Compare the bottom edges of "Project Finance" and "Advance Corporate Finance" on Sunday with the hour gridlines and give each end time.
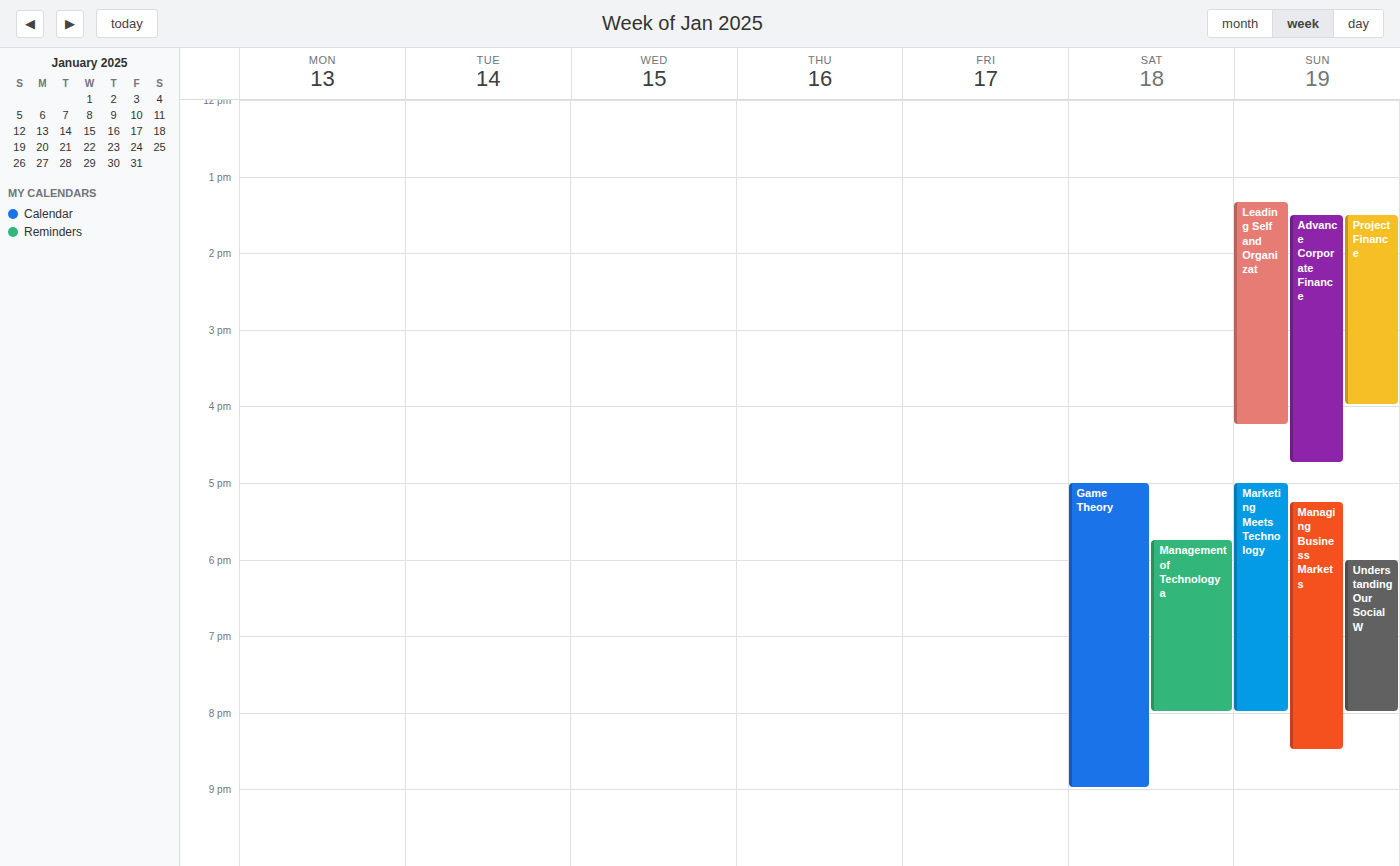
"Project Finance": 16:00, exactly on the 16:00 line. "Advance Corporate Finance": 16:45, neither: three quarters of the way from the 16:00 line to the 17:00 line.